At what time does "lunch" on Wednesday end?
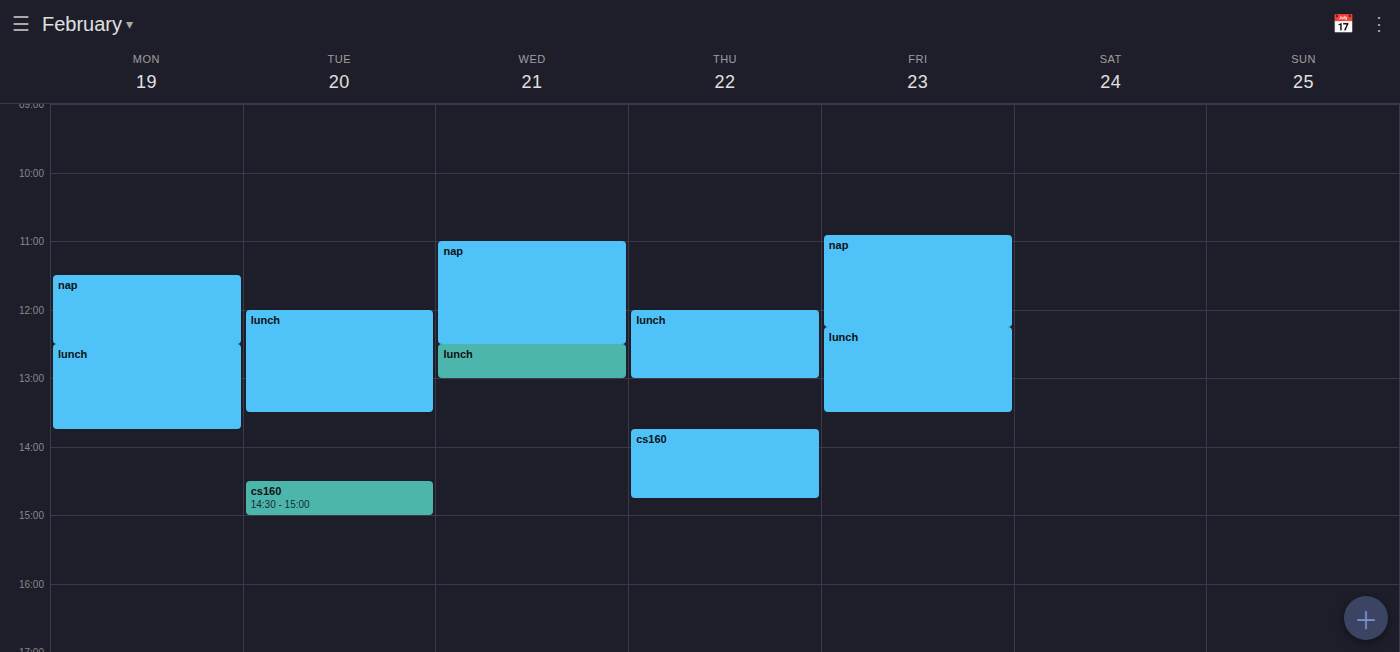
1:00 PM